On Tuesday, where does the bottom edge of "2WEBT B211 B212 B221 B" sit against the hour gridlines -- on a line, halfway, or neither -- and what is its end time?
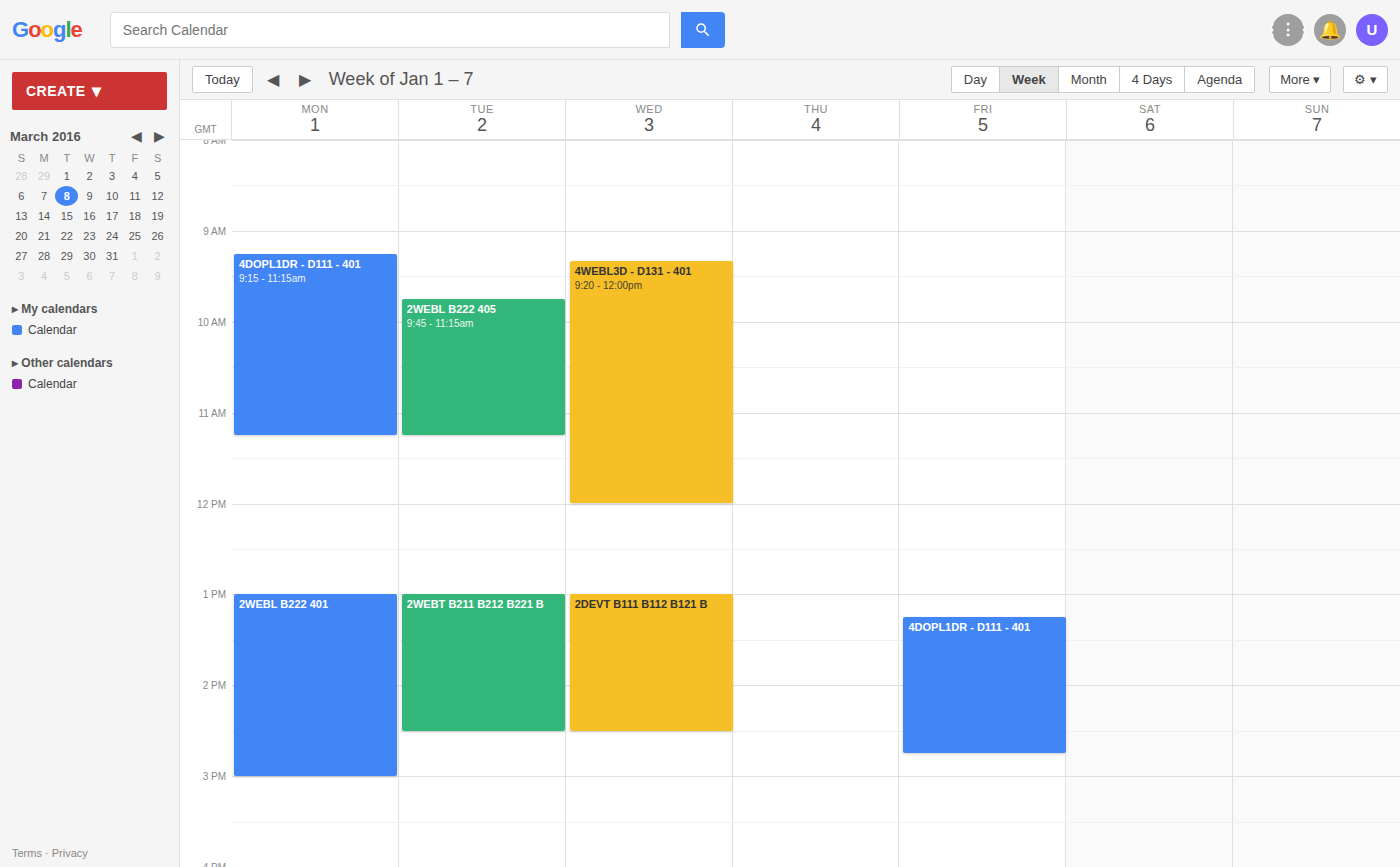
2:30 PM -- halfway between the 2 PM and 3 PM lines.